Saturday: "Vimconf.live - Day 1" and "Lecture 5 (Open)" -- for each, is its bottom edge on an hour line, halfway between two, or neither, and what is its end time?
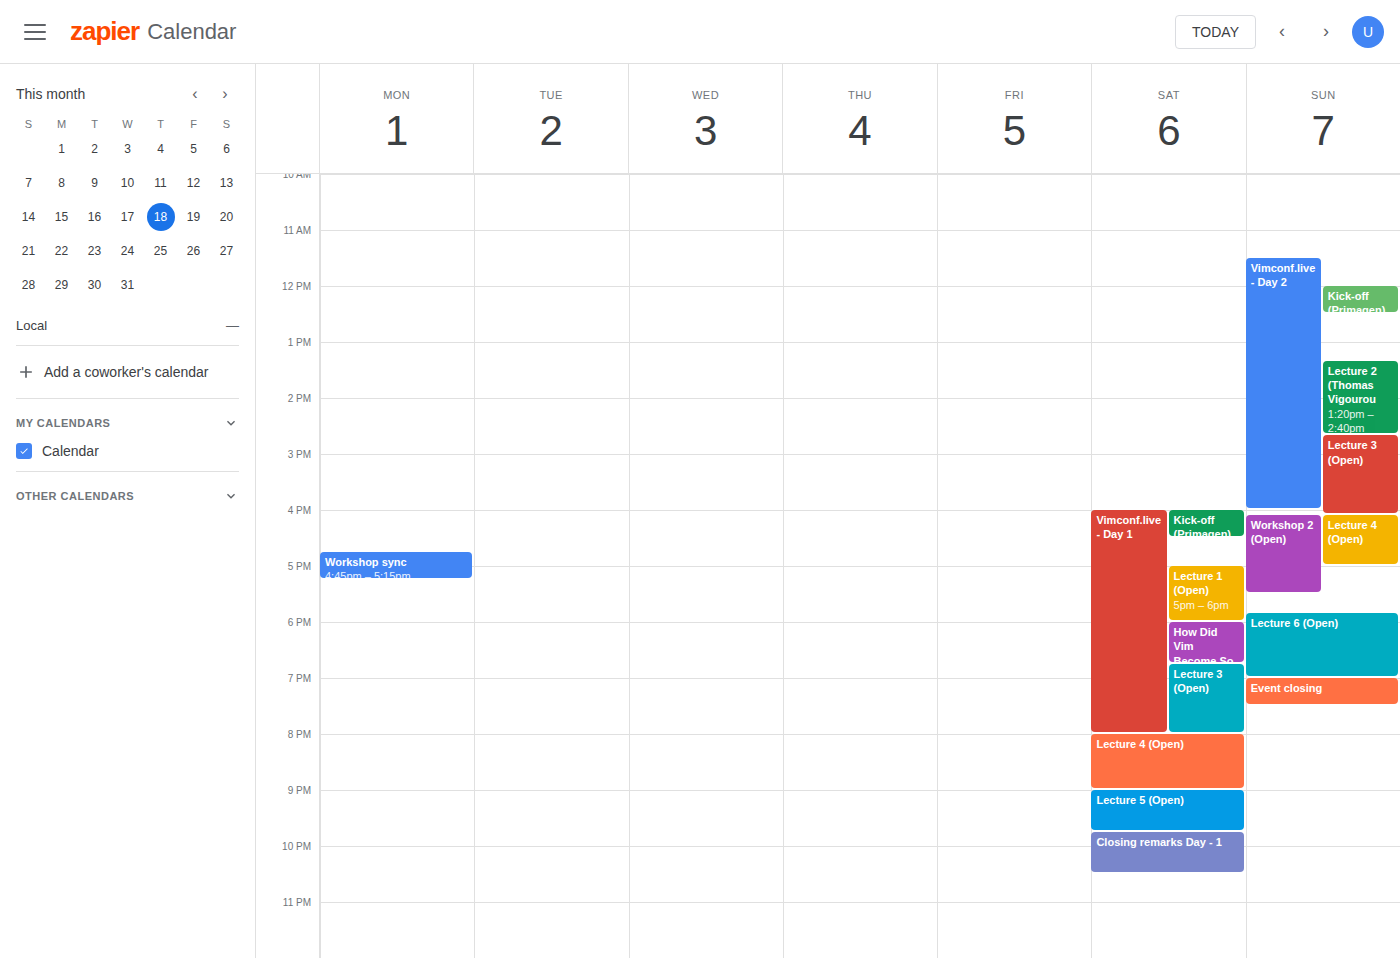
"Vimconf.live - Day 1": 8:00 PM, exactly on the 8 PM line. "Lecture 5 (Open)": 9:45 PM, neither: three quarters of the way from the 9 PM line to the 10 PM line.